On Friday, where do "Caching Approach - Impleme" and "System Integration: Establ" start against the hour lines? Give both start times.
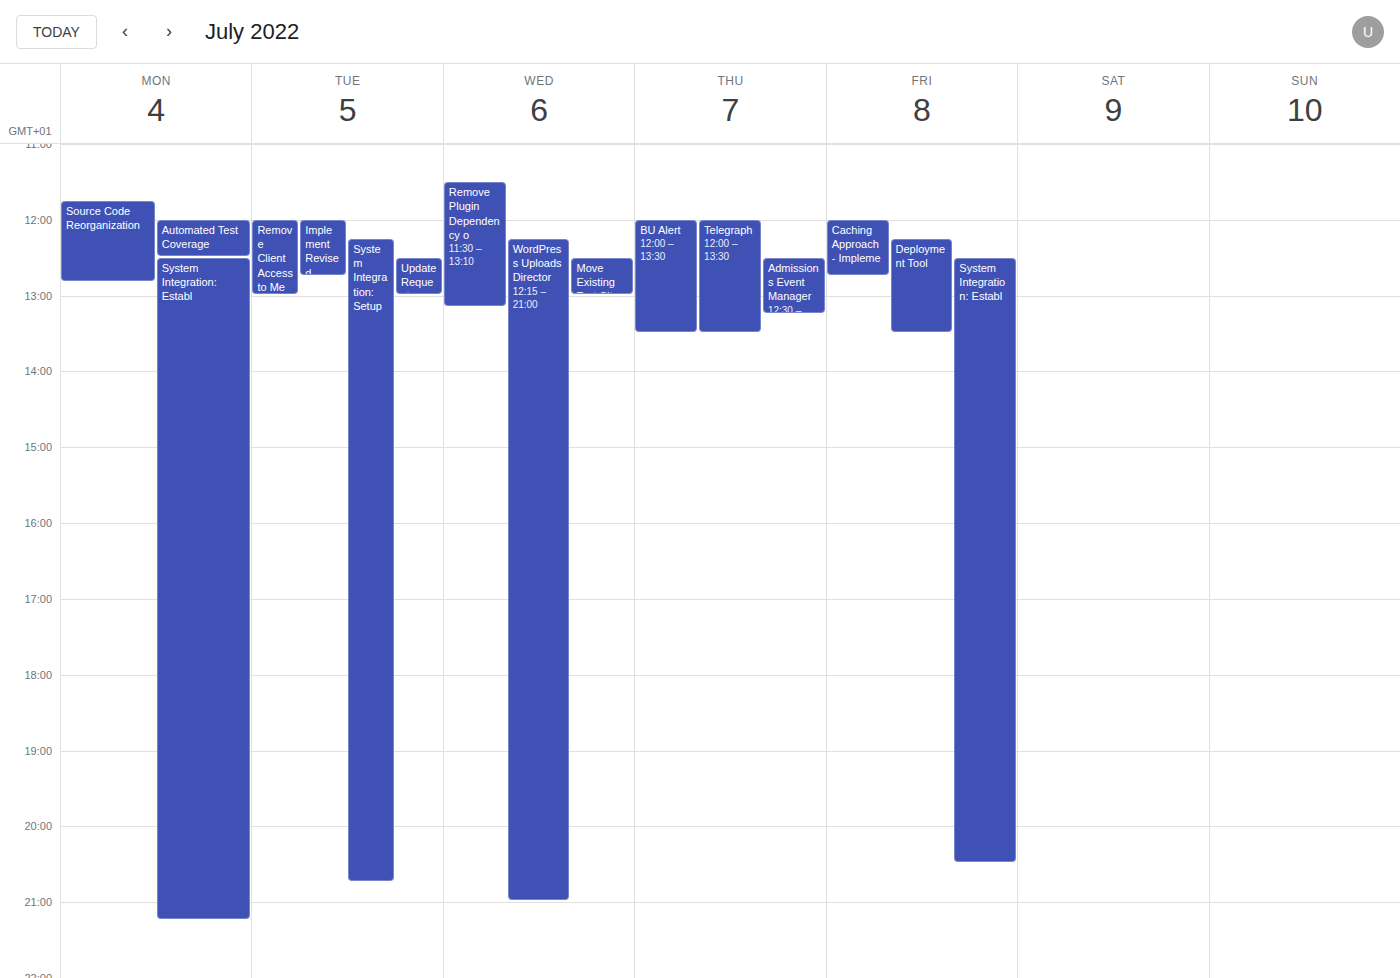
"Caching Approach - Impleme": 12:00 PM, exactly on the 12 PM line. "System Integration: Establ": 12:30 PM, halfway between the 12 PM and 1 PM lines.